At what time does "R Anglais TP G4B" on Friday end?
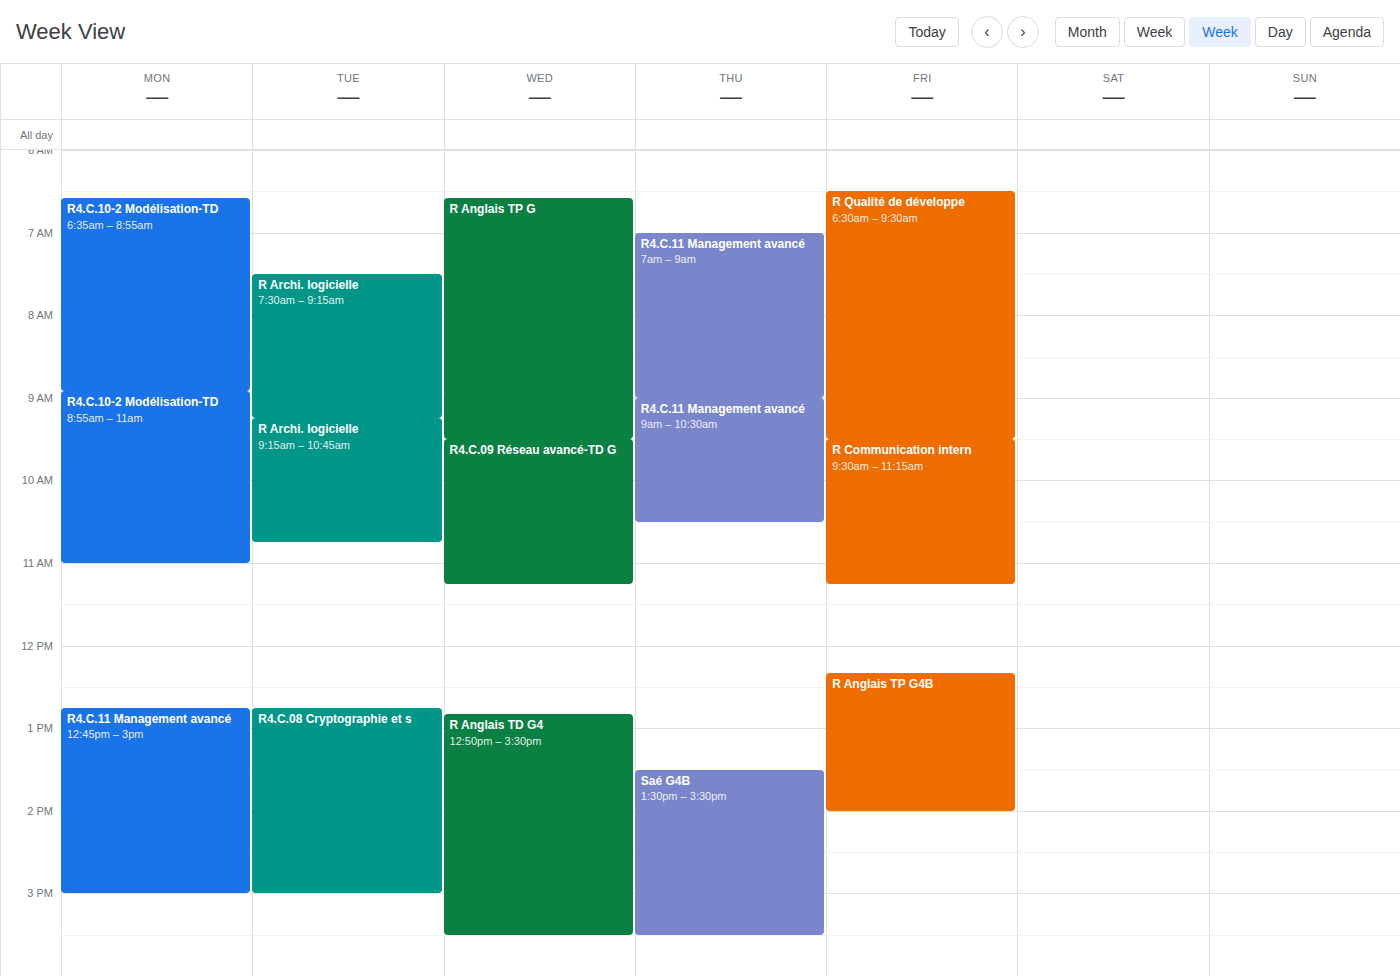
2:00 PM